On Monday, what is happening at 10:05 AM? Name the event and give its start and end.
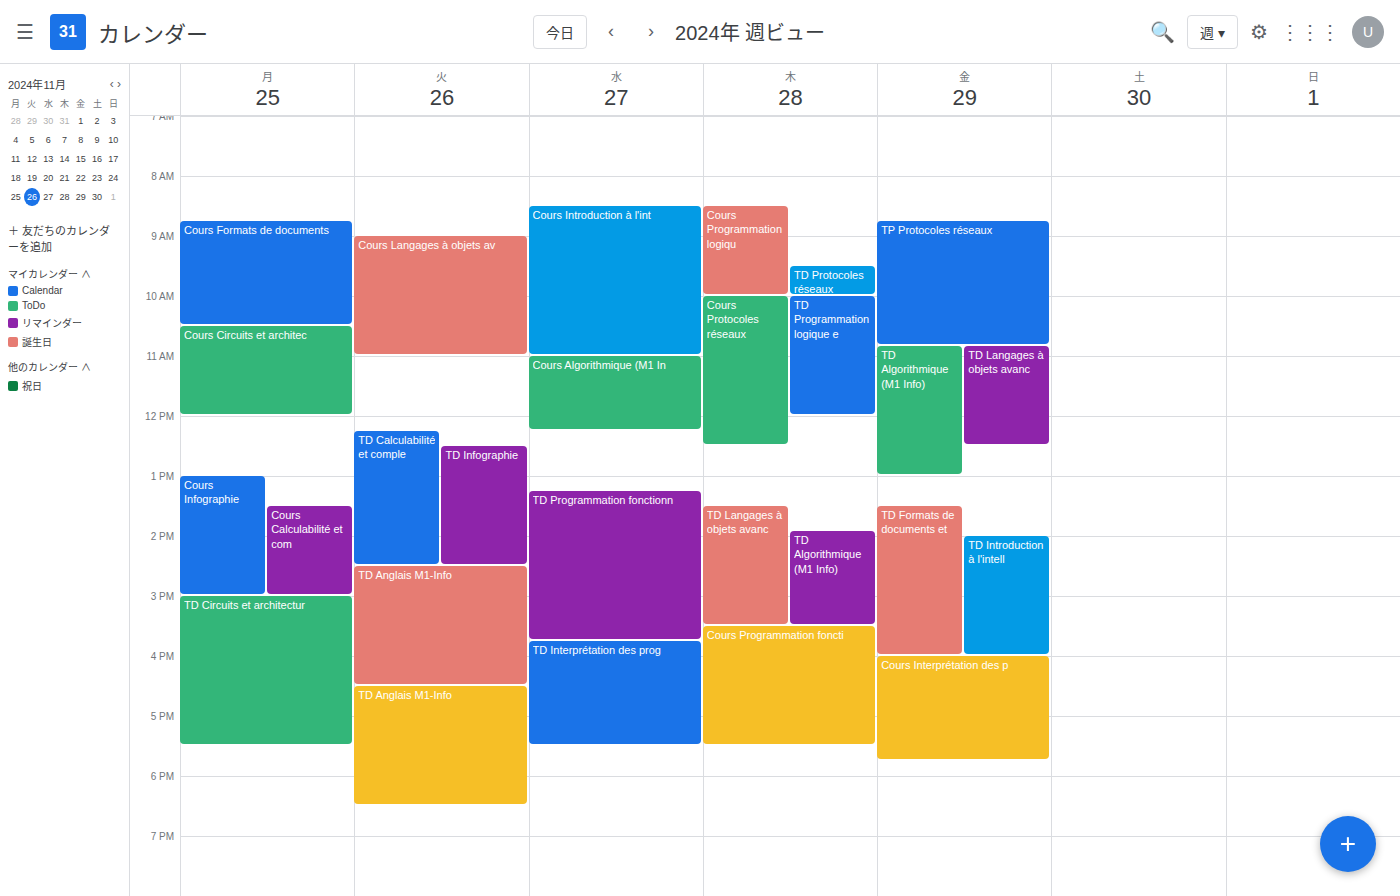
"Cours Formats de documents", 8:45 AM to 10:30 AM